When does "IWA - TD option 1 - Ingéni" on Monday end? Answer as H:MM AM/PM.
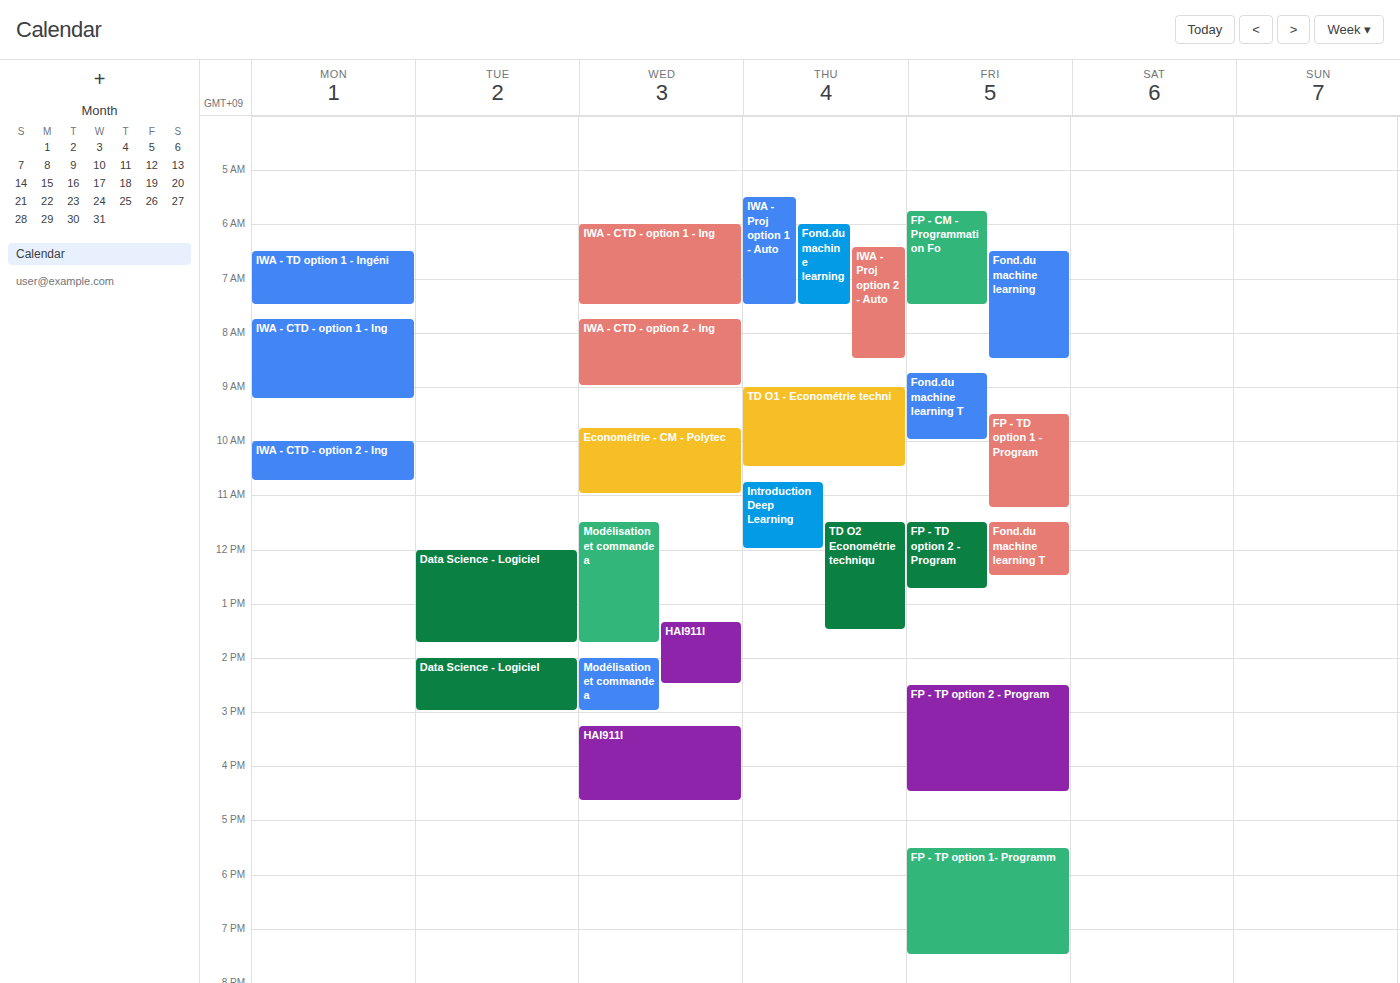
7:30 AM